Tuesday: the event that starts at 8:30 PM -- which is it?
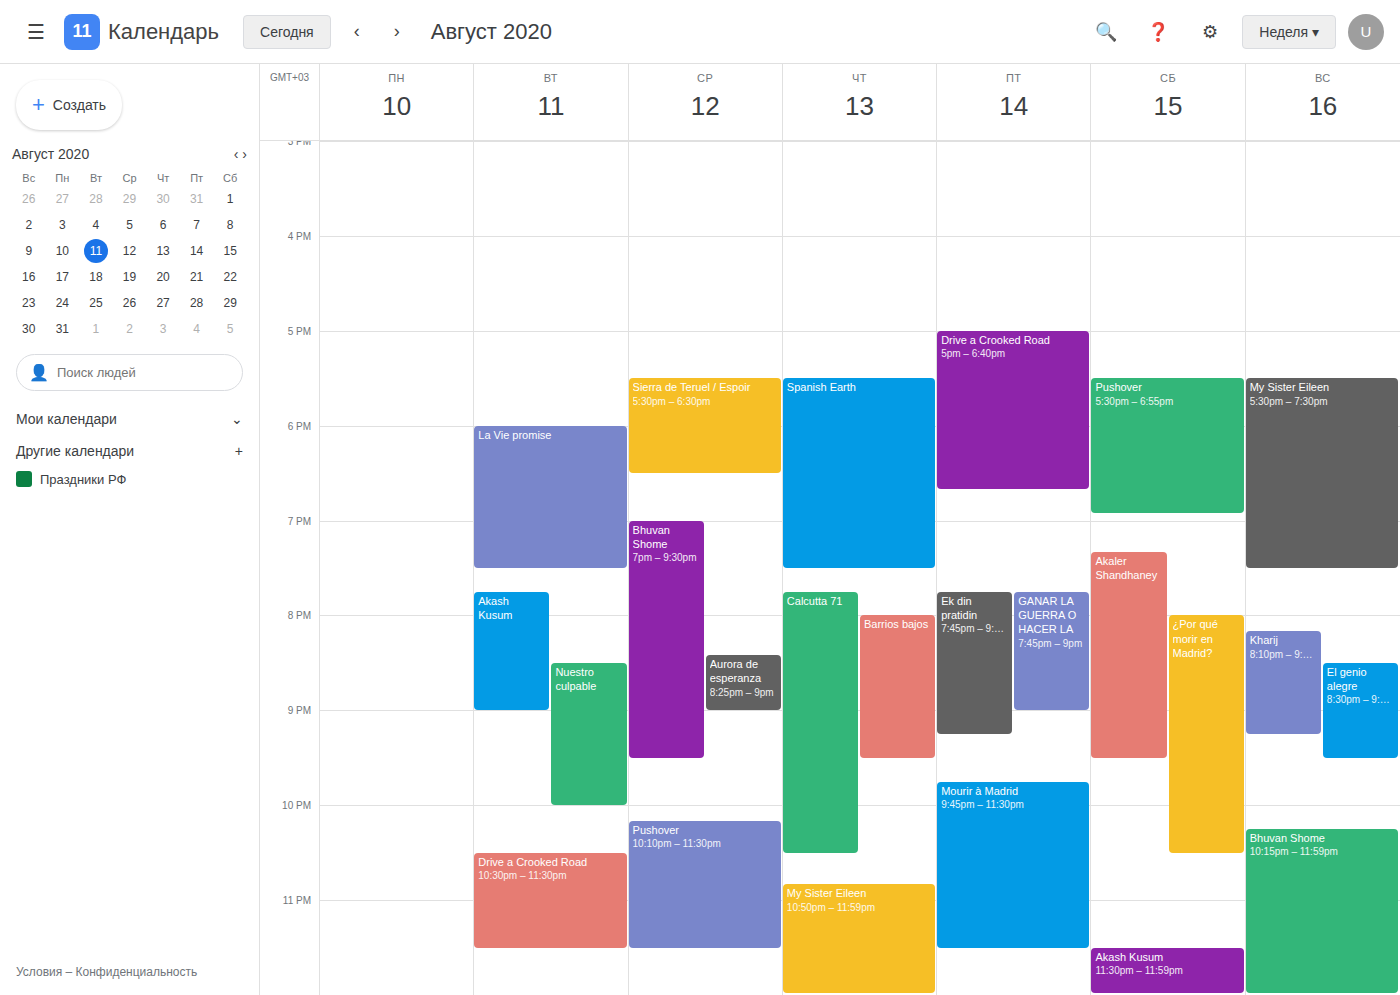
"Nuestro culpable"